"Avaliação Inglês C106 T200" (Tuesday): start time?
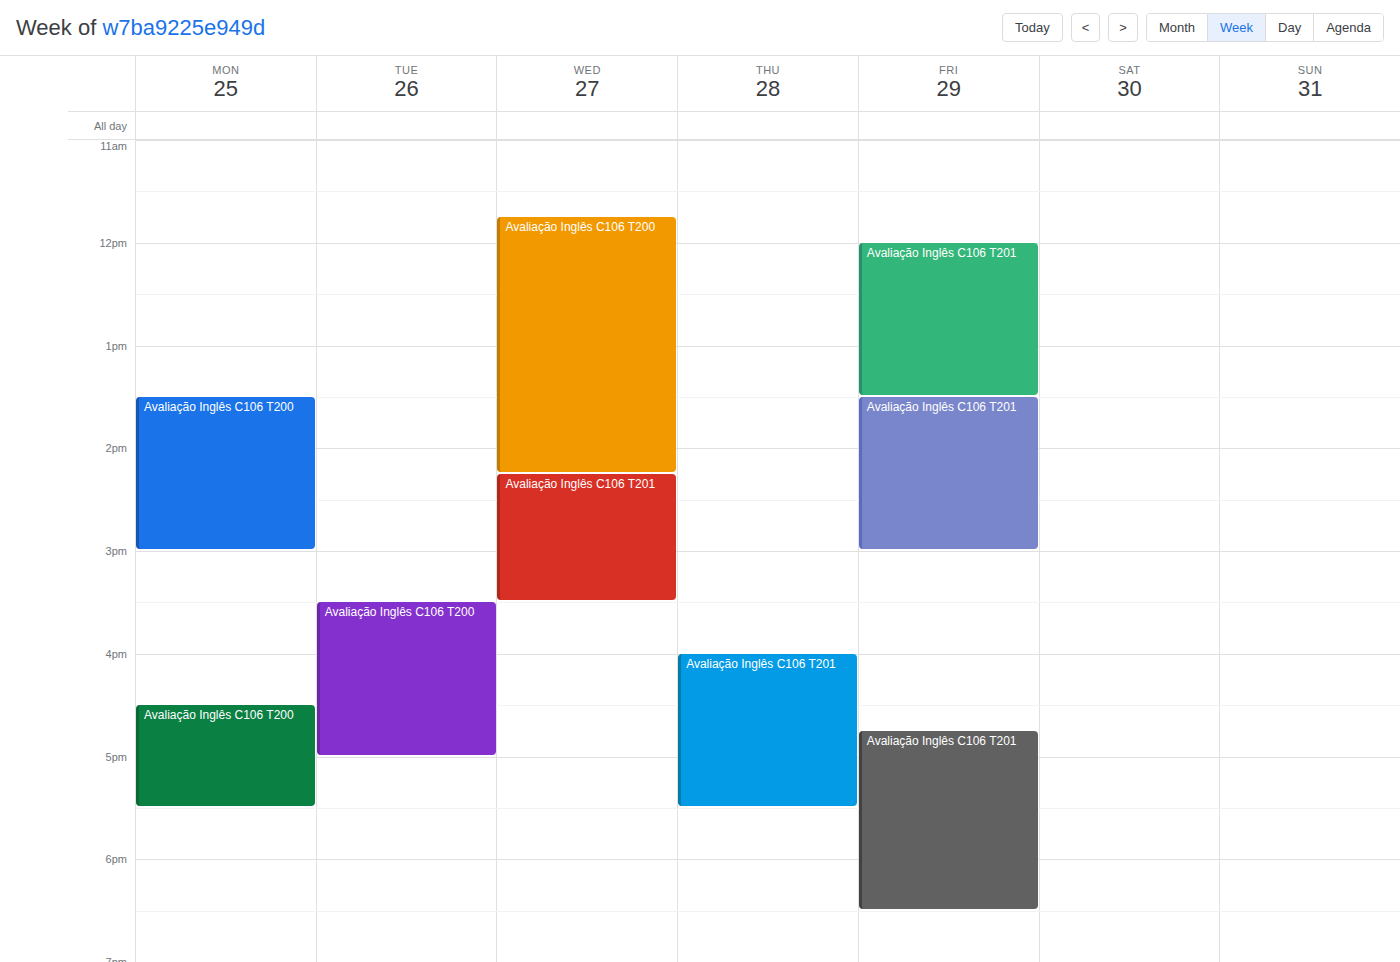
15:30